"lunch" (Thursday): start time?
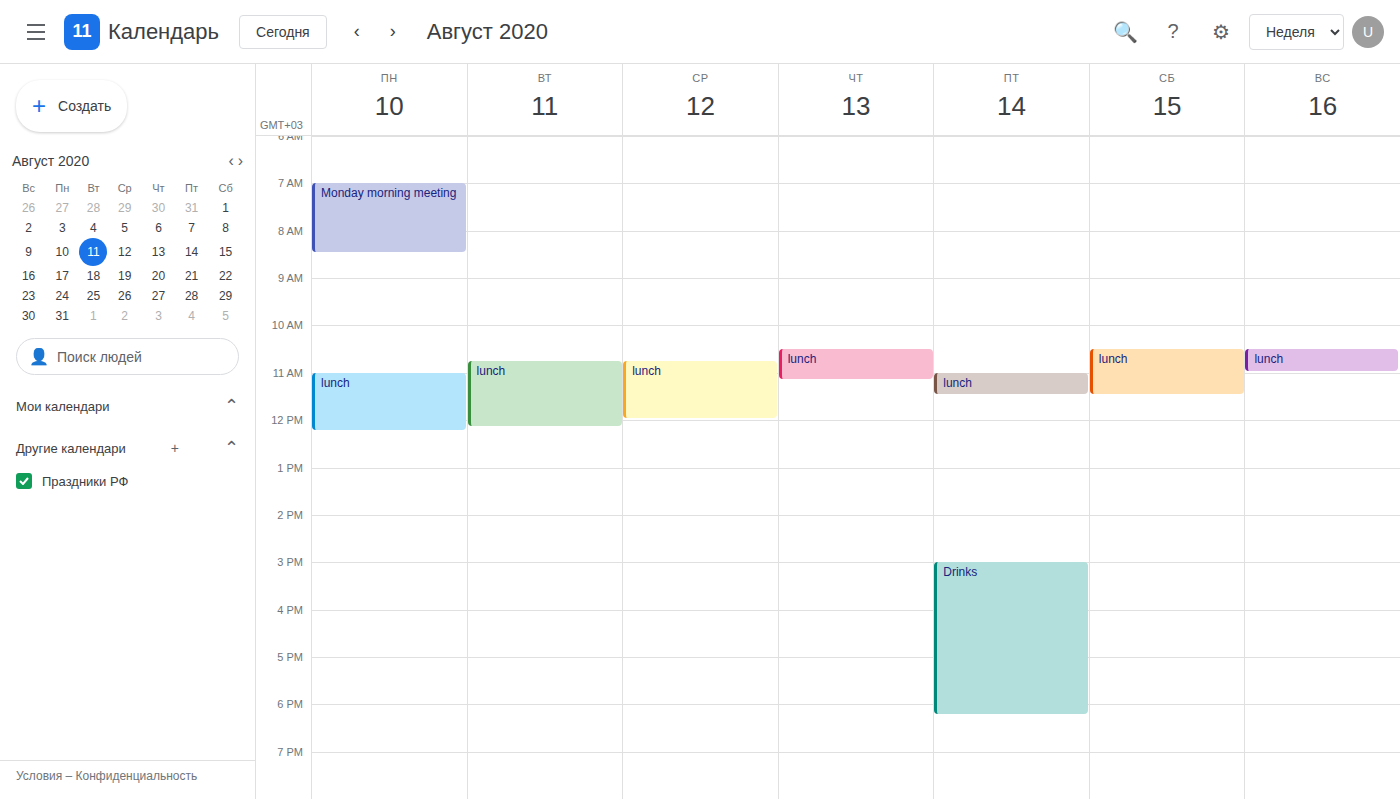
10:30